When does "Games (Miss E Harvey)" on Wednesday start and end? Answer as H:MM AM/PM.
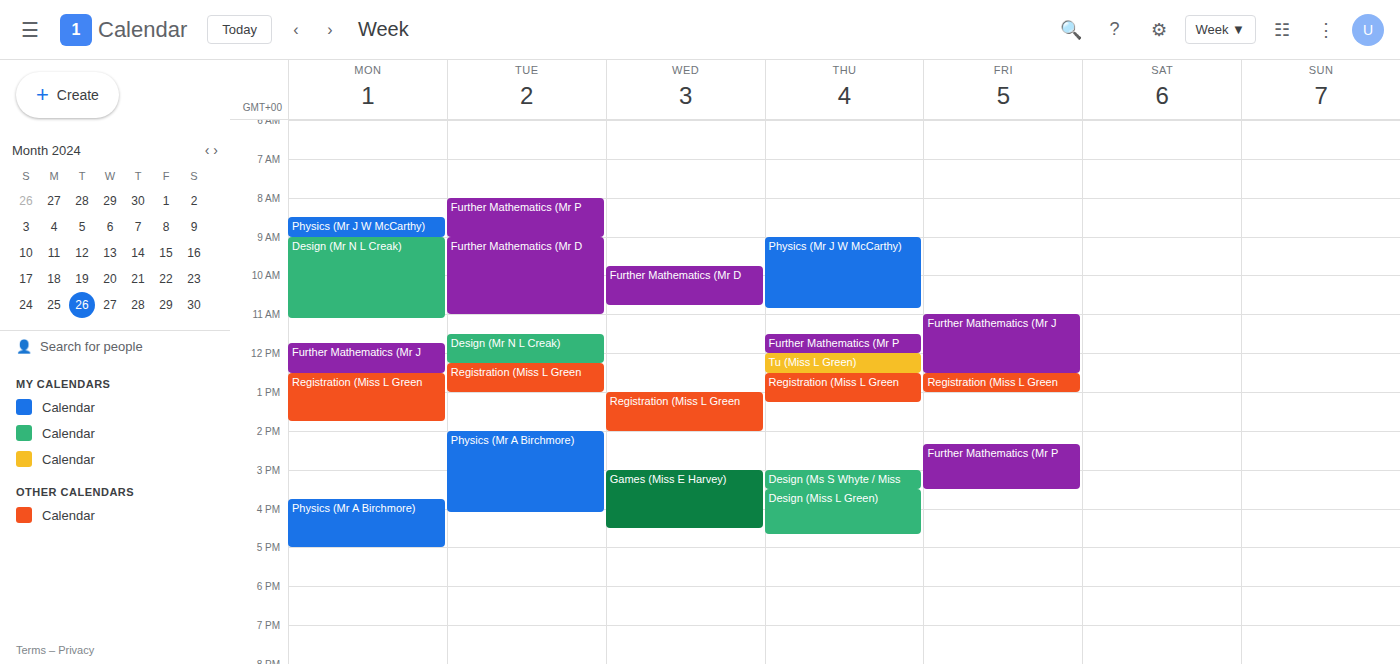
3:00 PM to 4:30 PM